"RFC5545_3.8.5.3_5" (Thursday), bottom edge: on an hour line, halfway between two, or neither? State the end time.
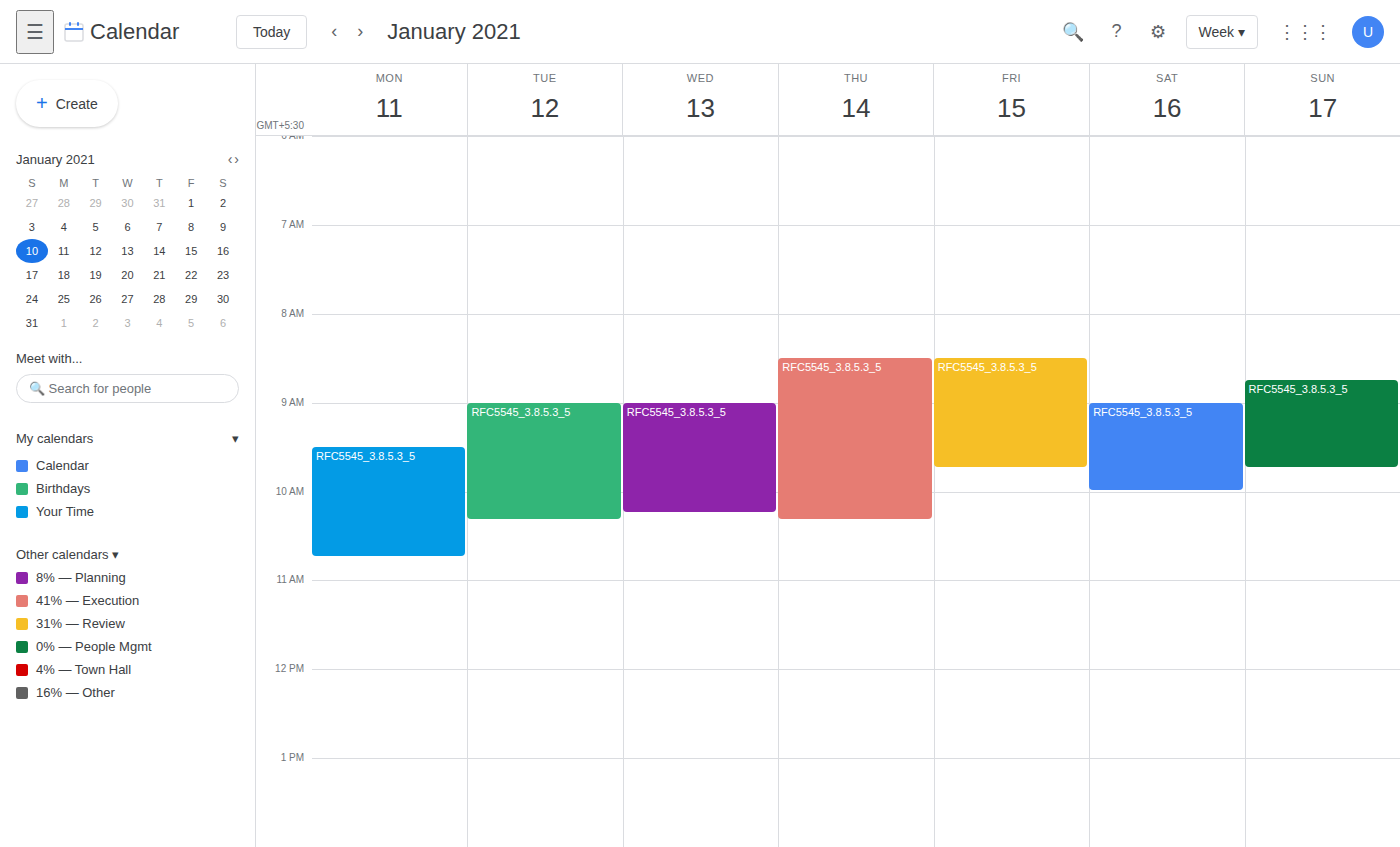
10:20 AM -- neither: 20 minutes below the 10 AM line and 40 minutes above the 11 AM line.